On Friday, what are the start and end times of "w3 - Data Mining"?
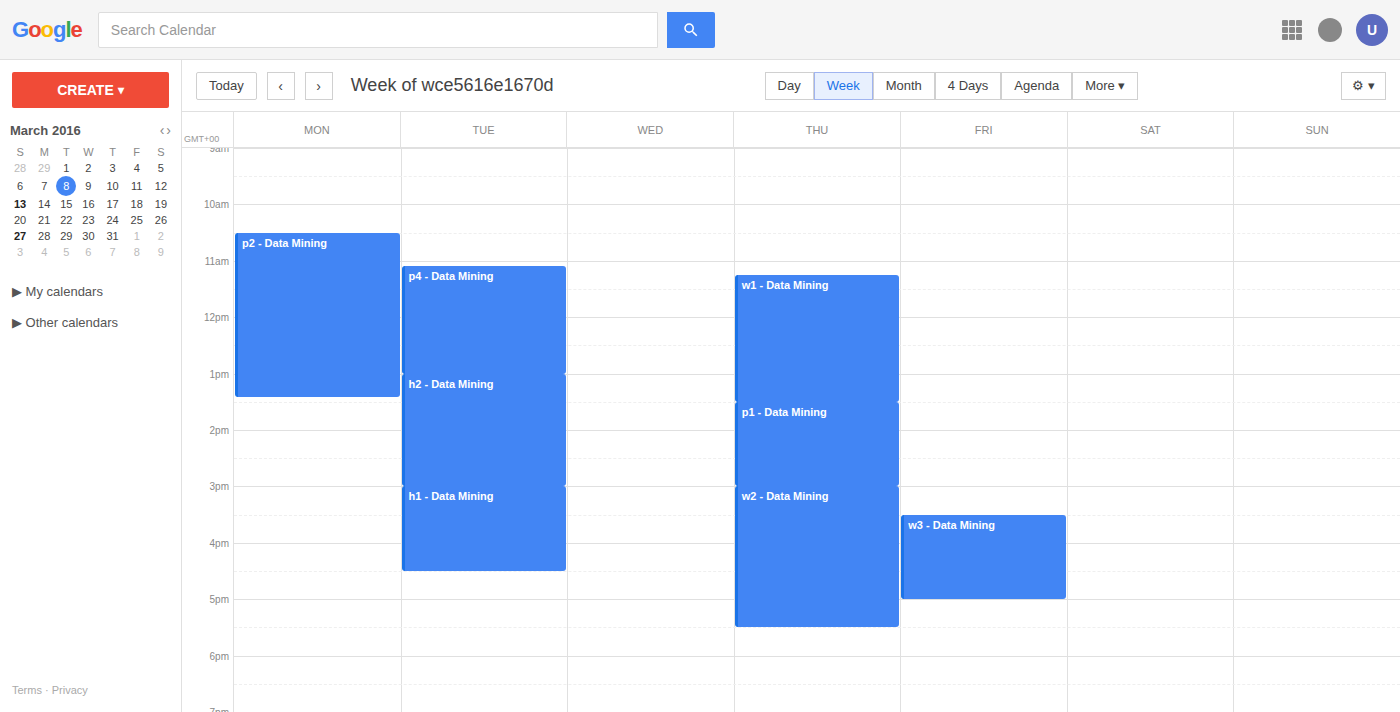
3:30 PM to 5:00 PM